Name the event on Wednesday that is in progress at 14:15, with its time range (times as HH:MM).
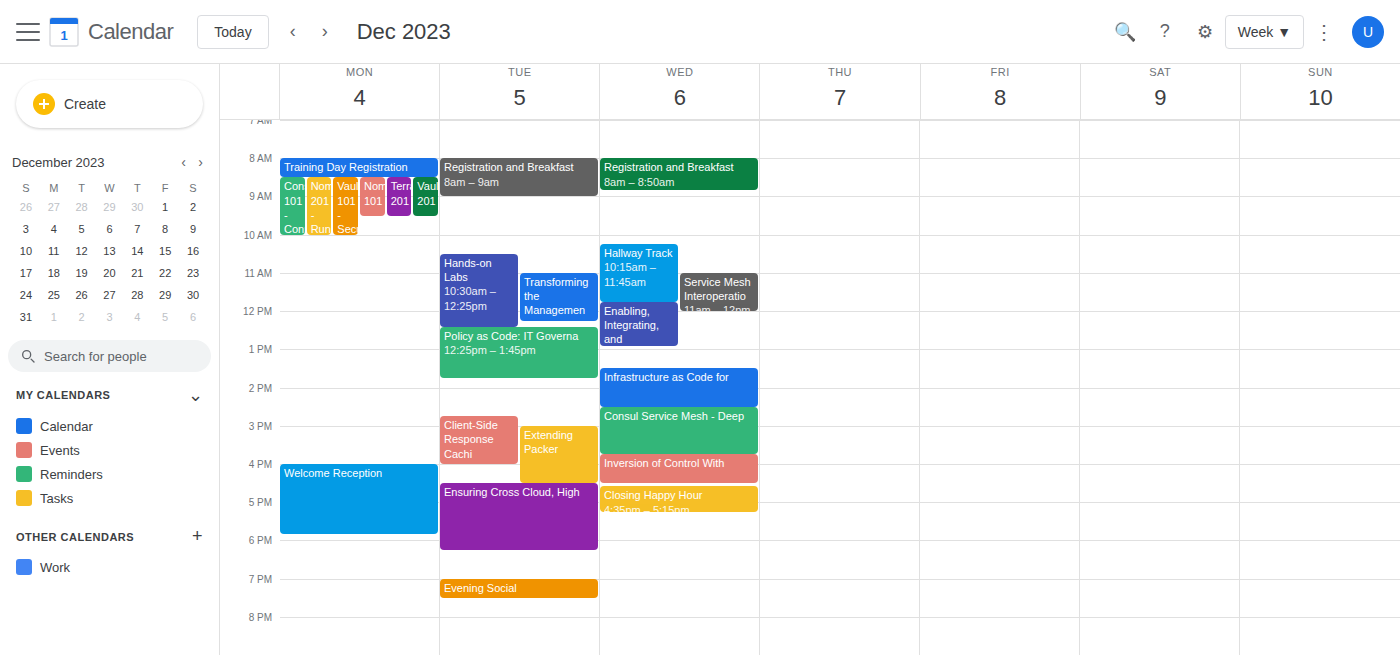
"Infrastructure as Code for", 13:30 to 14:30